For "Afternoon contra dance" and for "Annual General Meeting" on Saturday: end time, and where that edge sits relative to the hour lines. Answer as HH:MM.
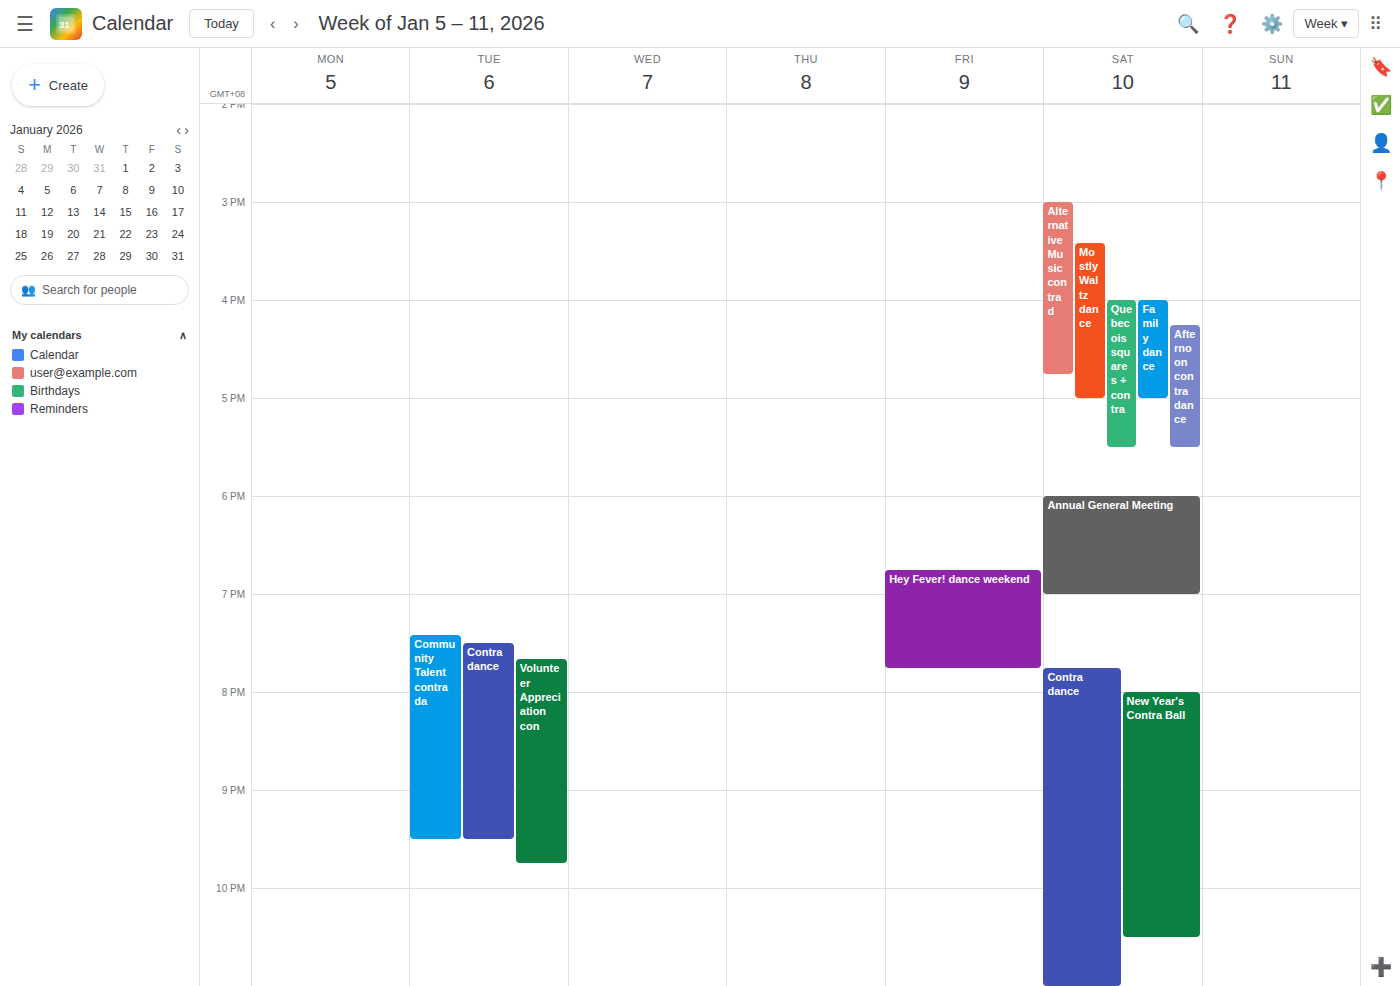
"Afternoon contra dance": 17:30, halfway between the 17:00 and 18:00 lines. "Annual General Meeting": 19:00, exactly on the 19:00 line.